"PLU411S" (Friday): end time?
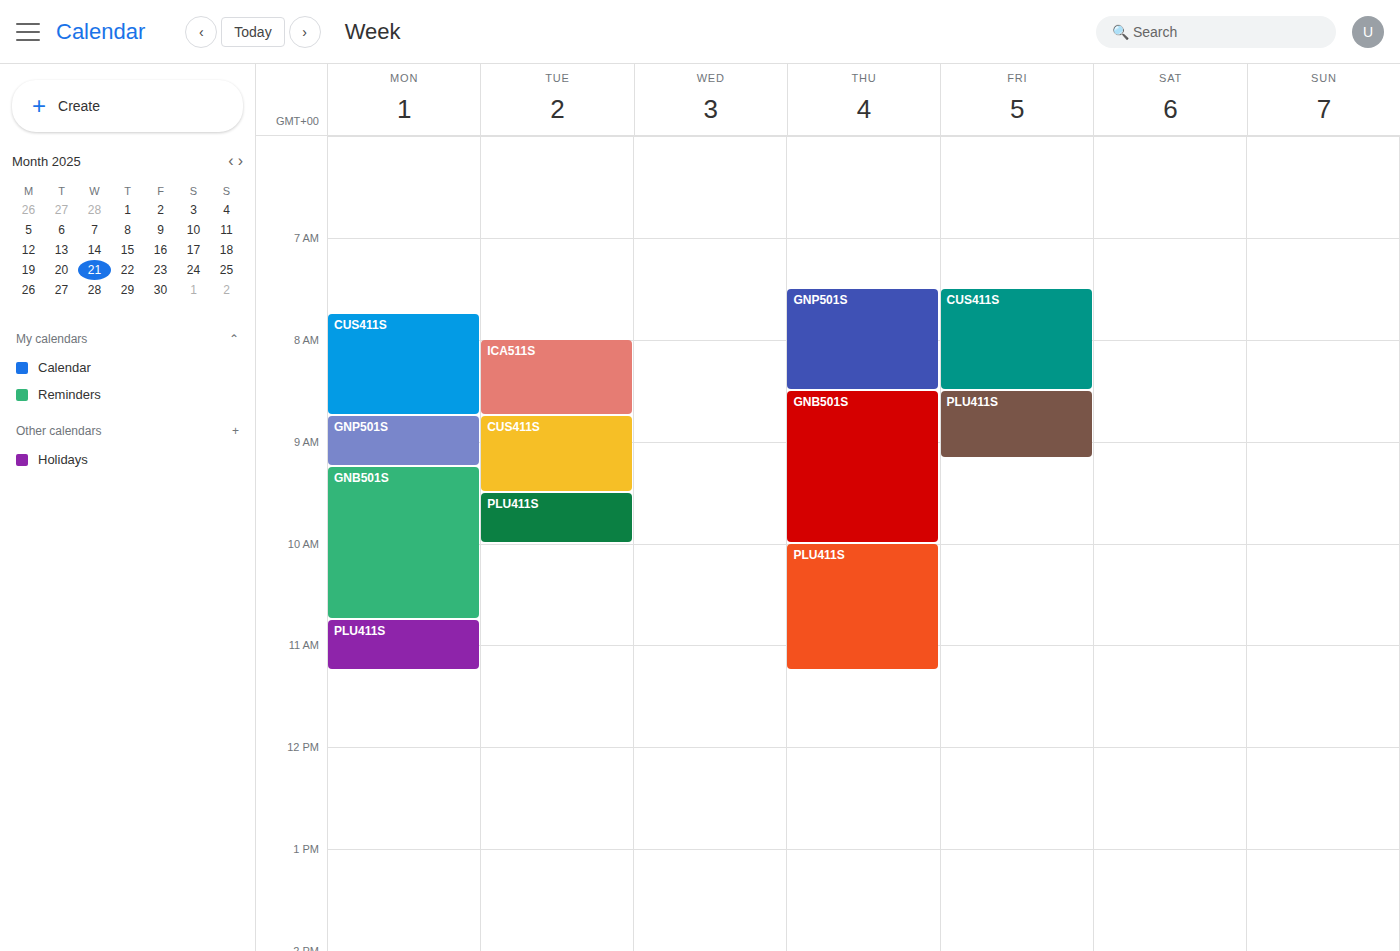
9:10 AM